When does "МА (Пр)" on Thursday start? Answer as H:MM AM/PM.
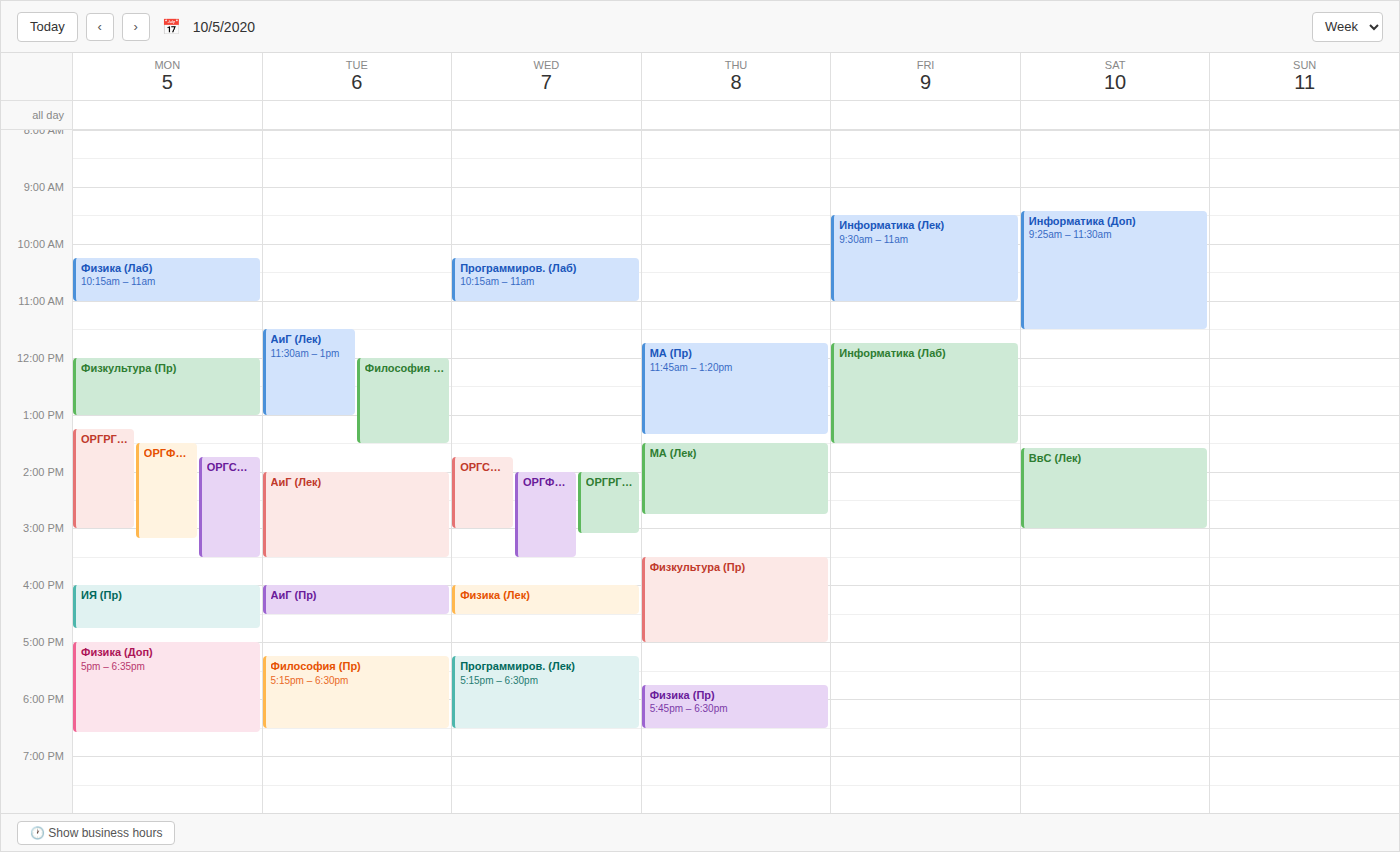
11:45 AM